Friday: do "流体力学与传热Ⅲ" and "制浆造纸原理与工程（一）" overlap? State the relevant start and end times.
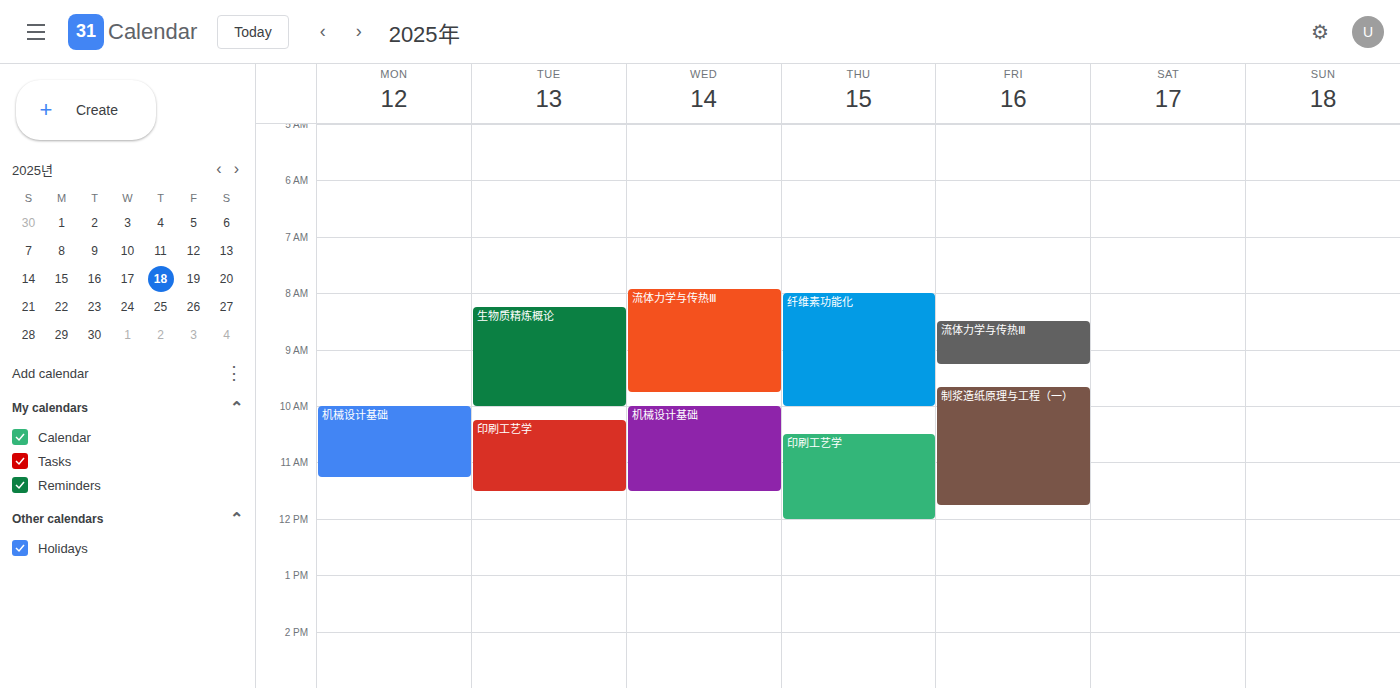
"流体力学与传热Ⅲ" ends at 9:15 AM and "制浆造纸原理与工程（一）" starts at 9:40 AM -- no overlap.